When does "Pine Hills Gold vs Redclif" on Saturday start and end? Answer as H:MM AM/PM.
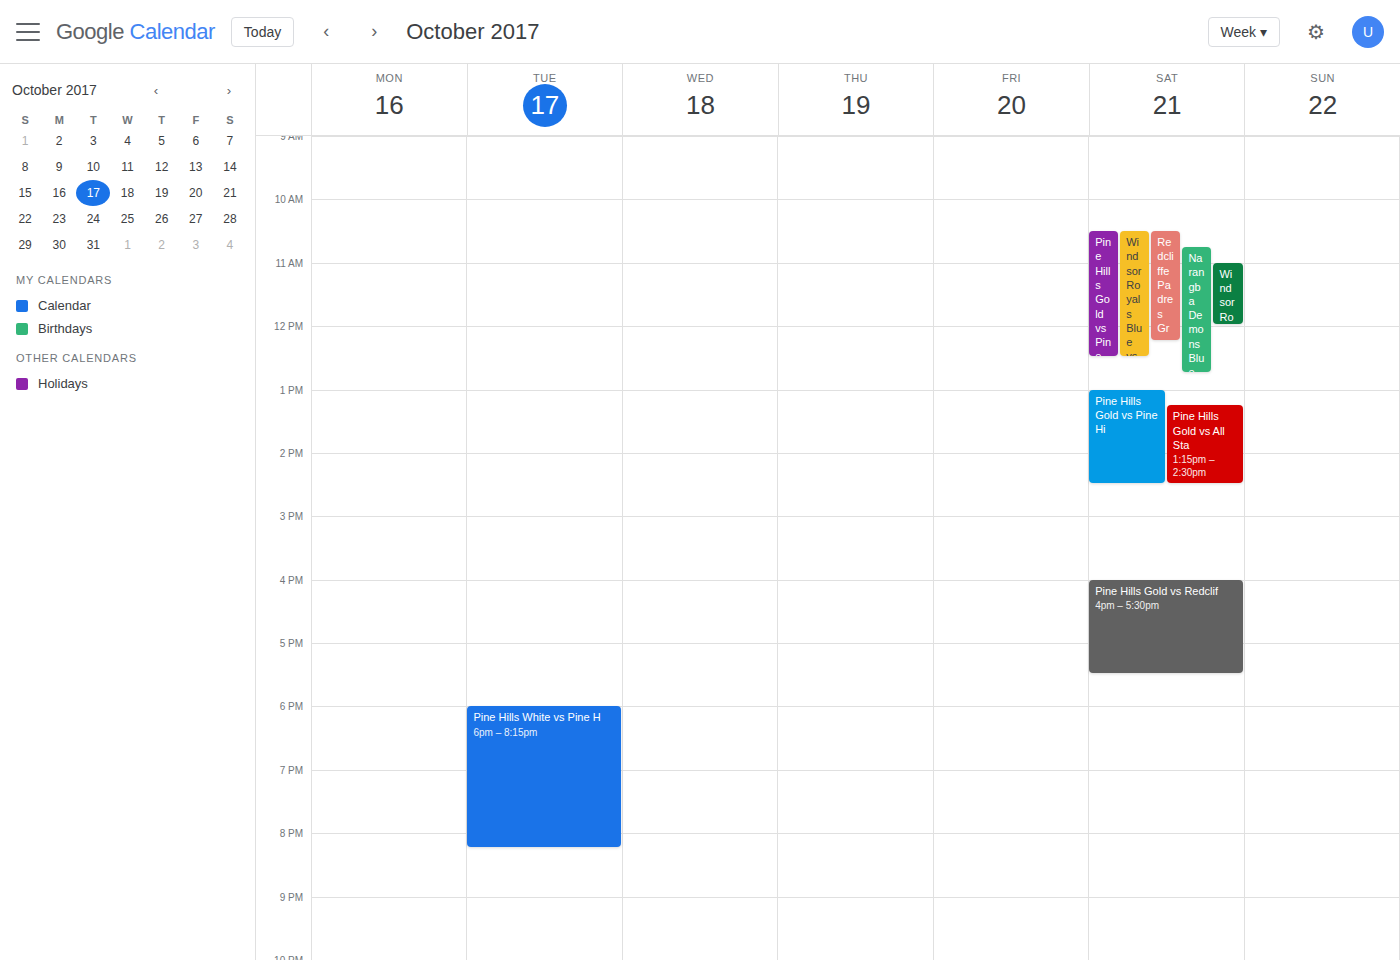
4:00 PM to 5:30 PM